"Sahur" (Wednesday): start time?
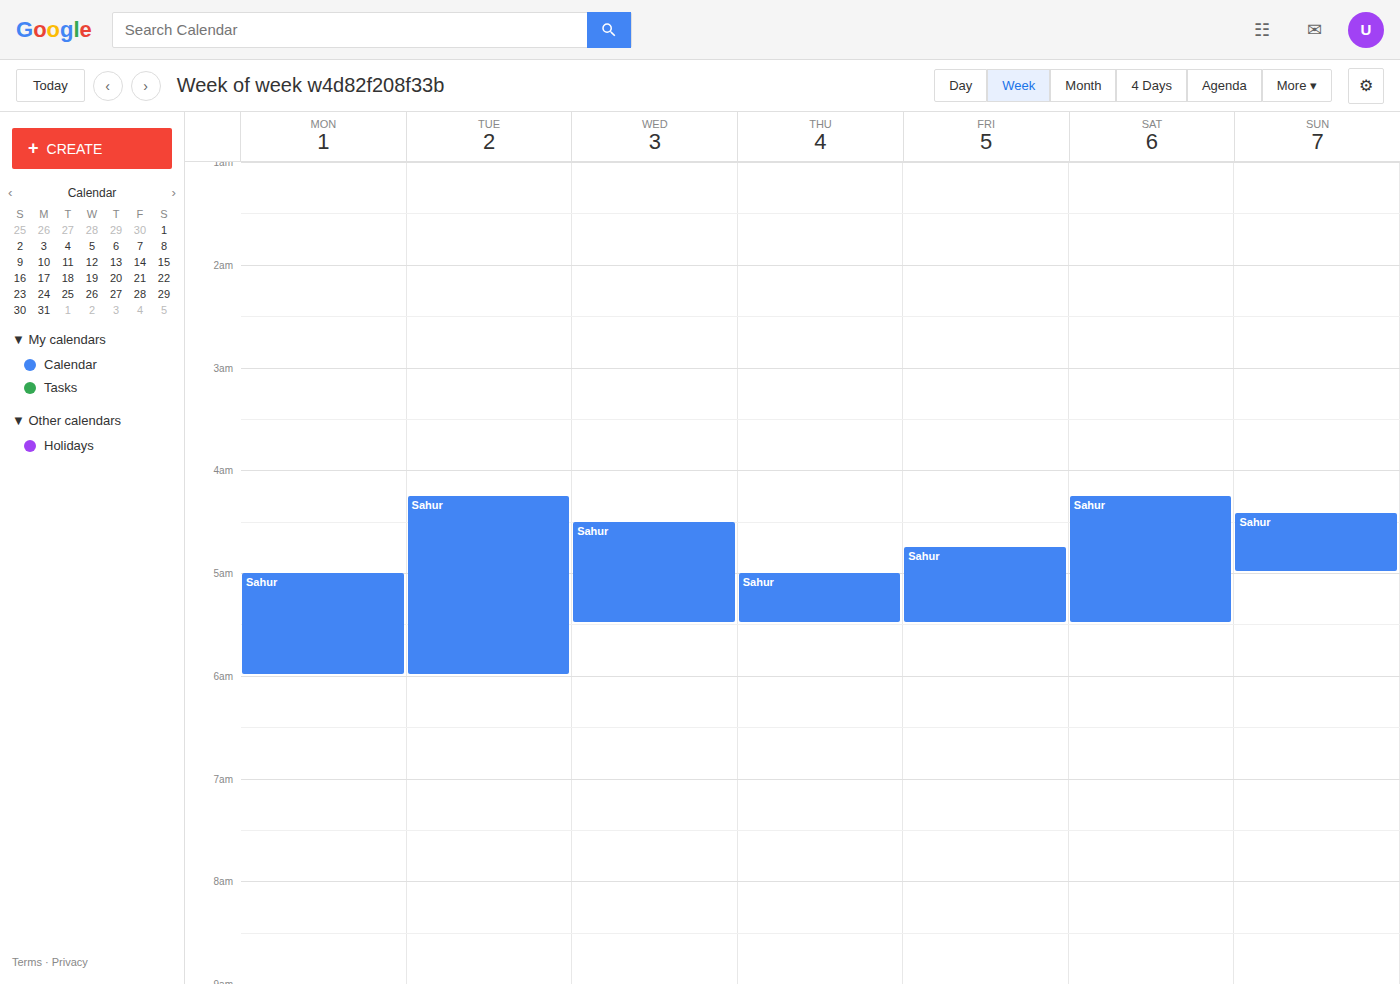
4:30 AM